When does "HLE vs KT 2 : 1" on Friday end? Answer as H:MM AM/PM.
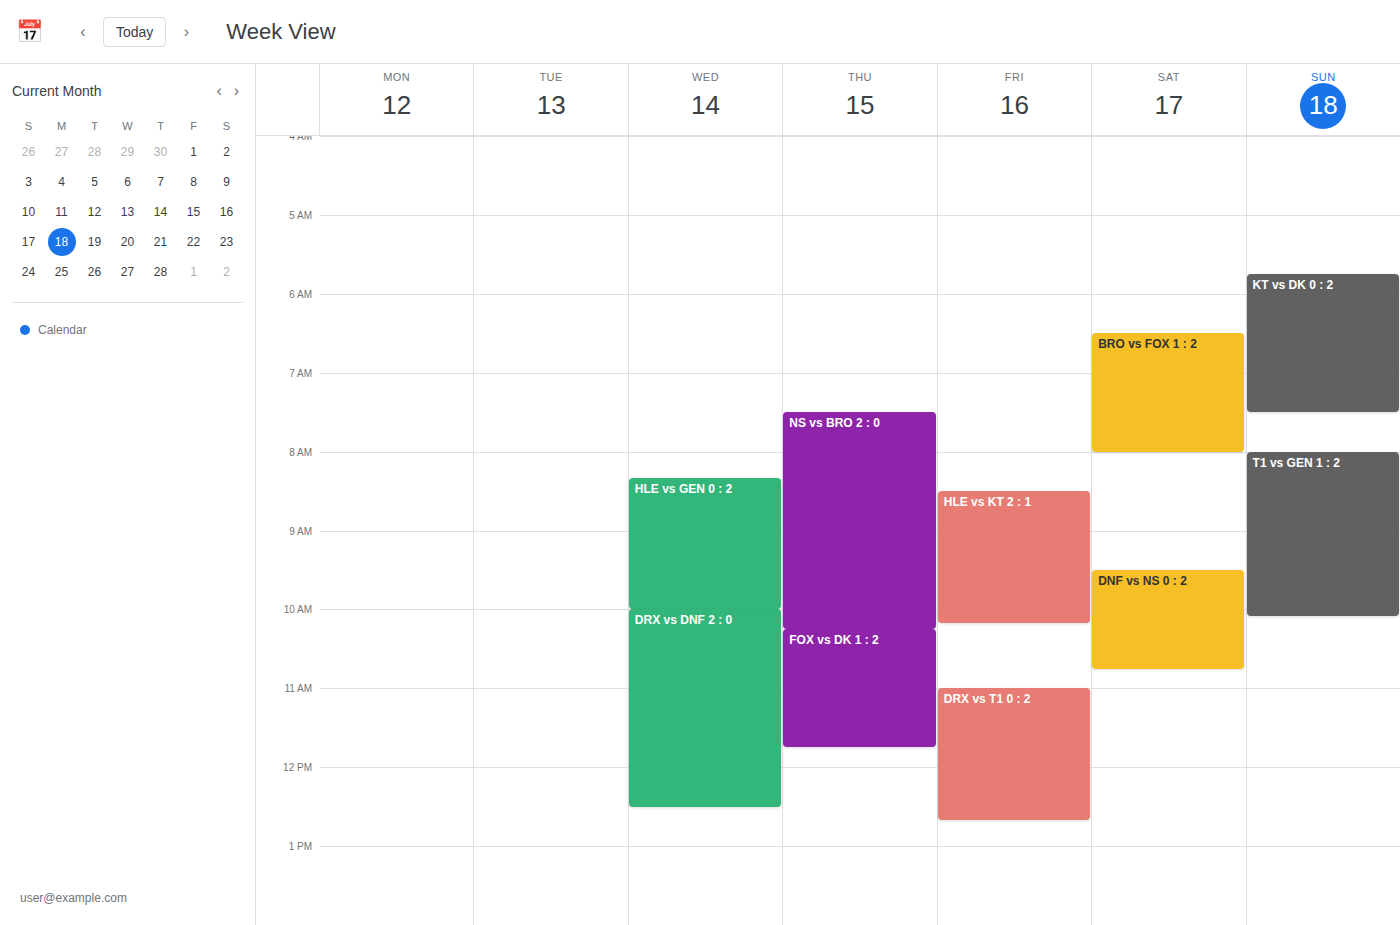
10:10 AM